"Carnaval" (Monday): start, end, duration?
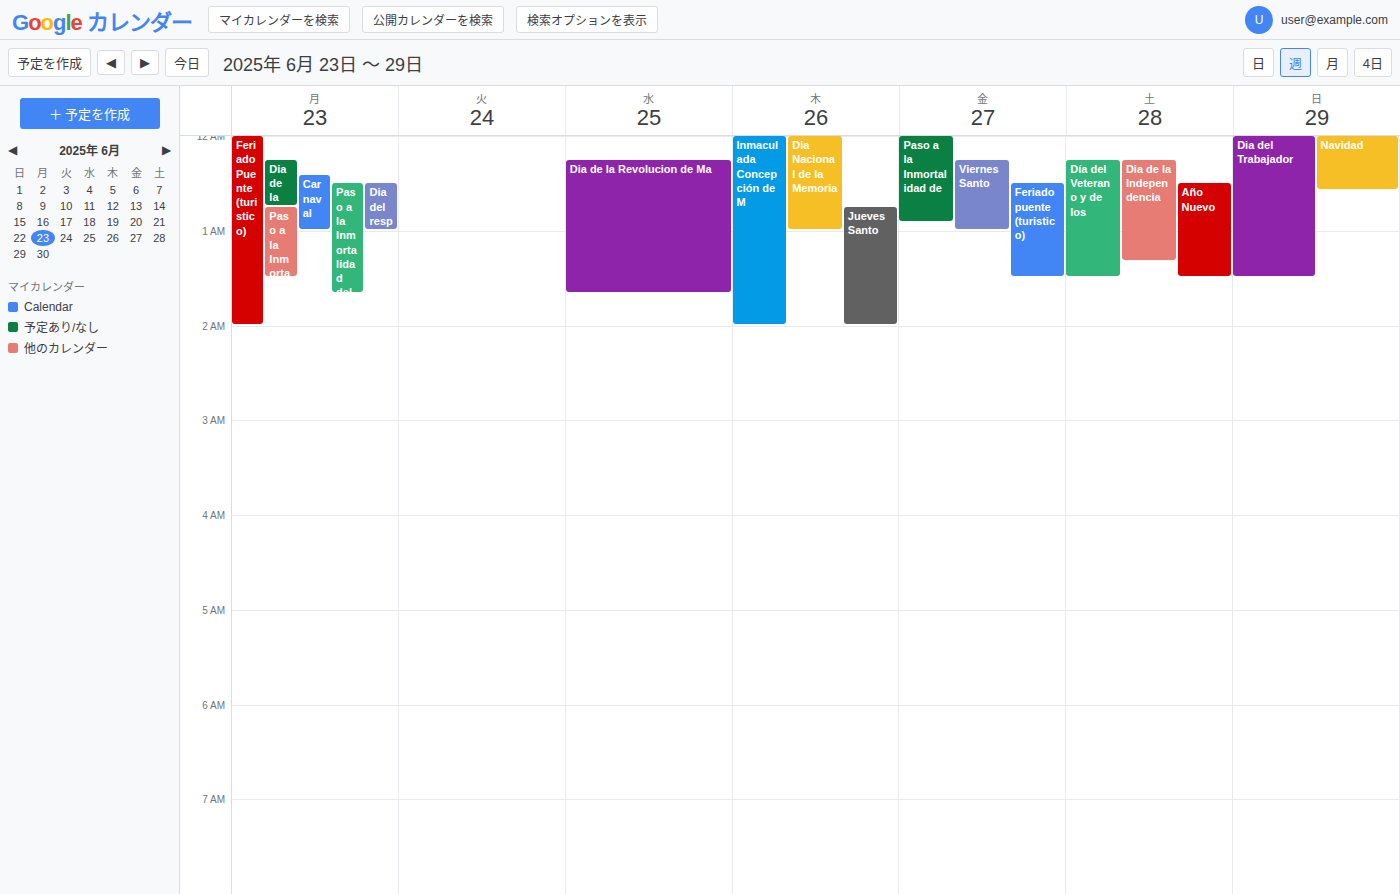
12:25 AM to 1:00 AM, 35 minutes